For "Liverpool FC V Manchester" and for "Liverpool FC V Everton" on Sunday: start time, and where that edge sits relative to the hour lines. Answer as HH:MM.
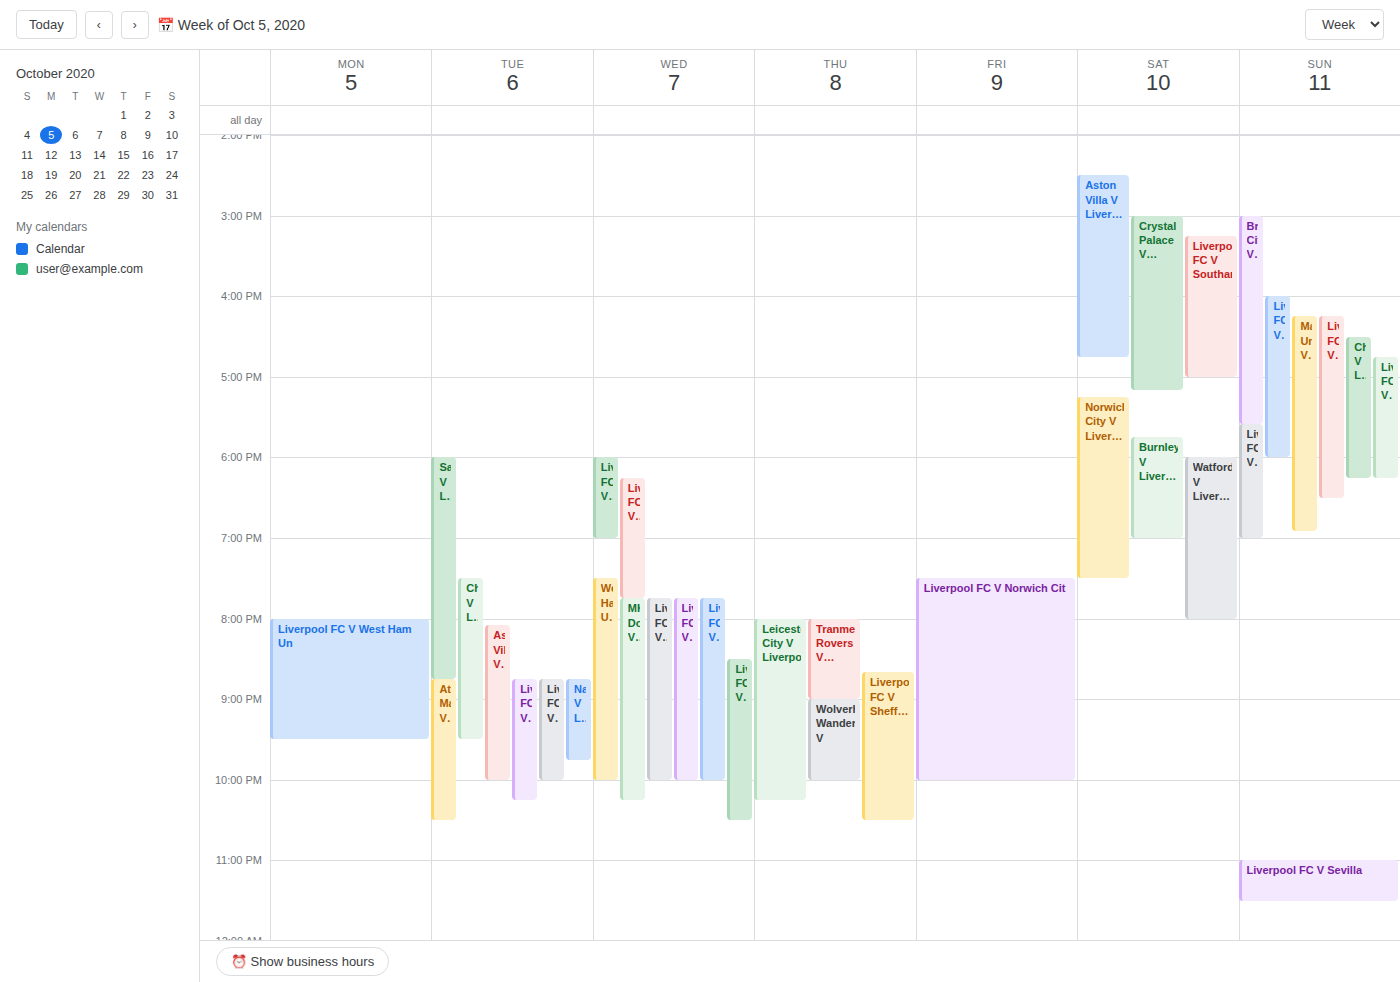
"Liverpool FC V Manchester": 16:15, neither: a quarter of the way from the 16:00 line to the 17:00 line. "Liverpool FC V Everton": 16:00, exactly on the 16:00 line.